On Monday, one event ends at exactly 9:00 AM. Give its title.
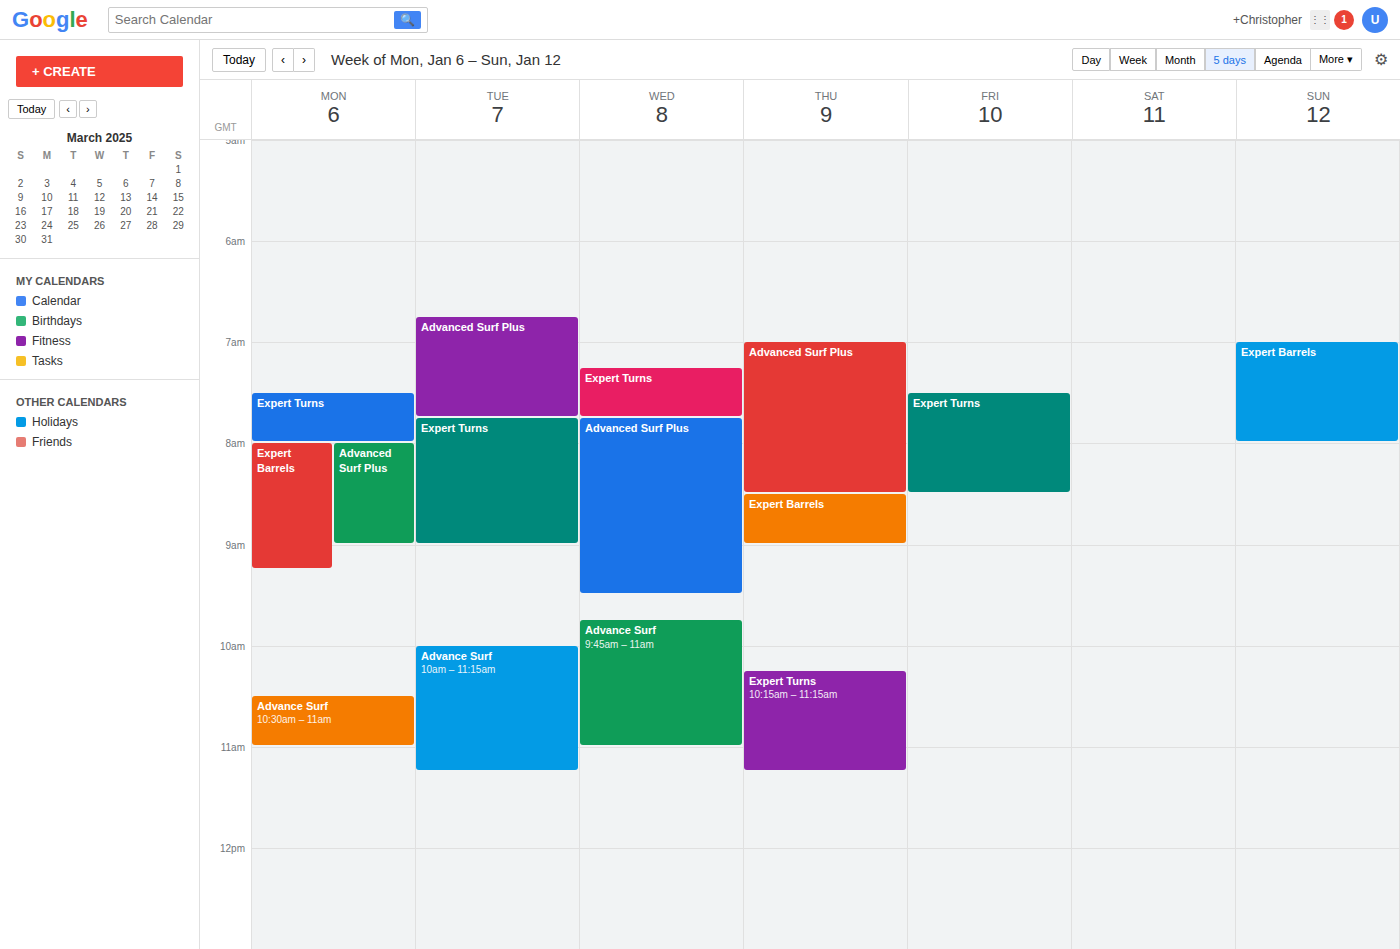
"Advanced Surf Plus"